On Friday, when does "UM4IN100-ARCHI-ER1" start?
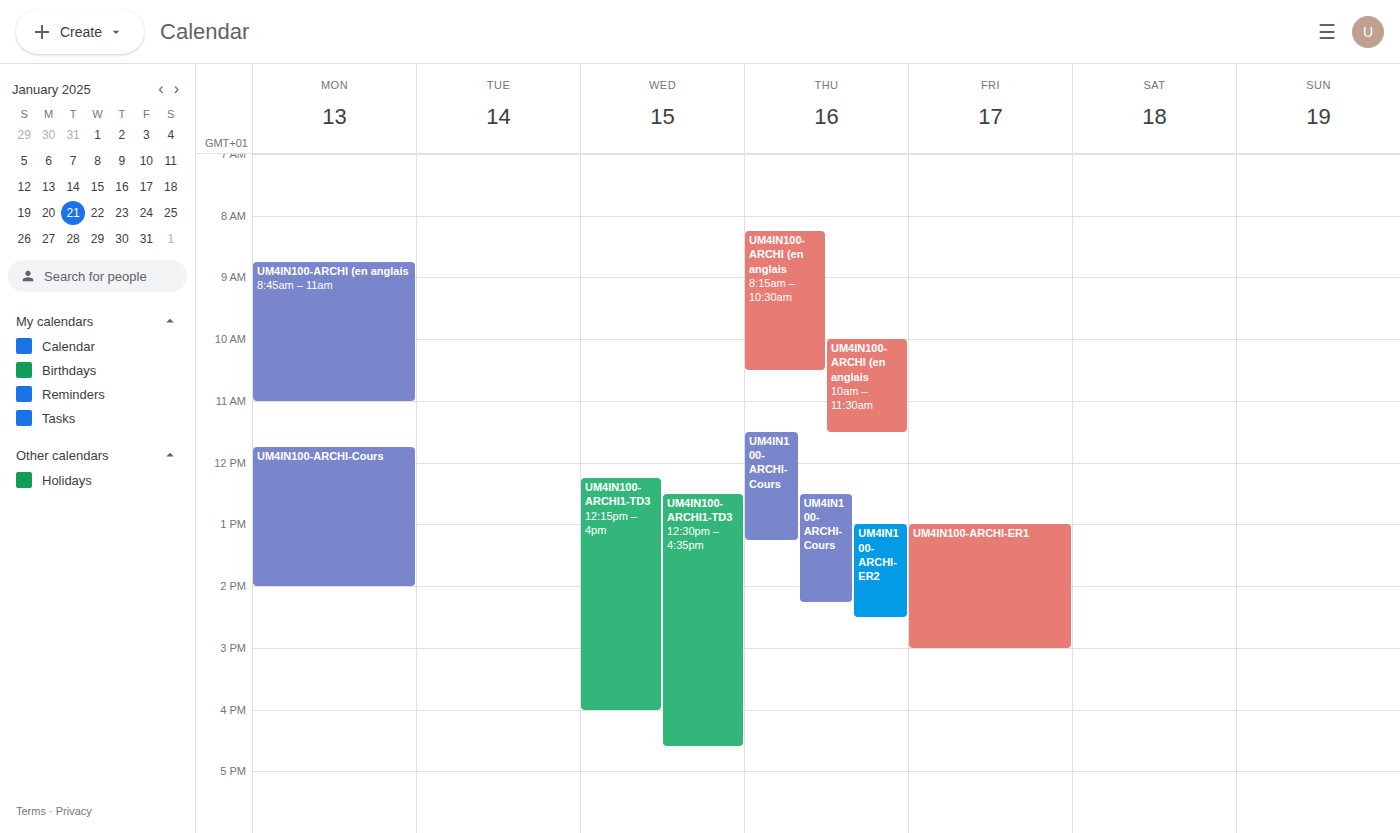
1:00 PM